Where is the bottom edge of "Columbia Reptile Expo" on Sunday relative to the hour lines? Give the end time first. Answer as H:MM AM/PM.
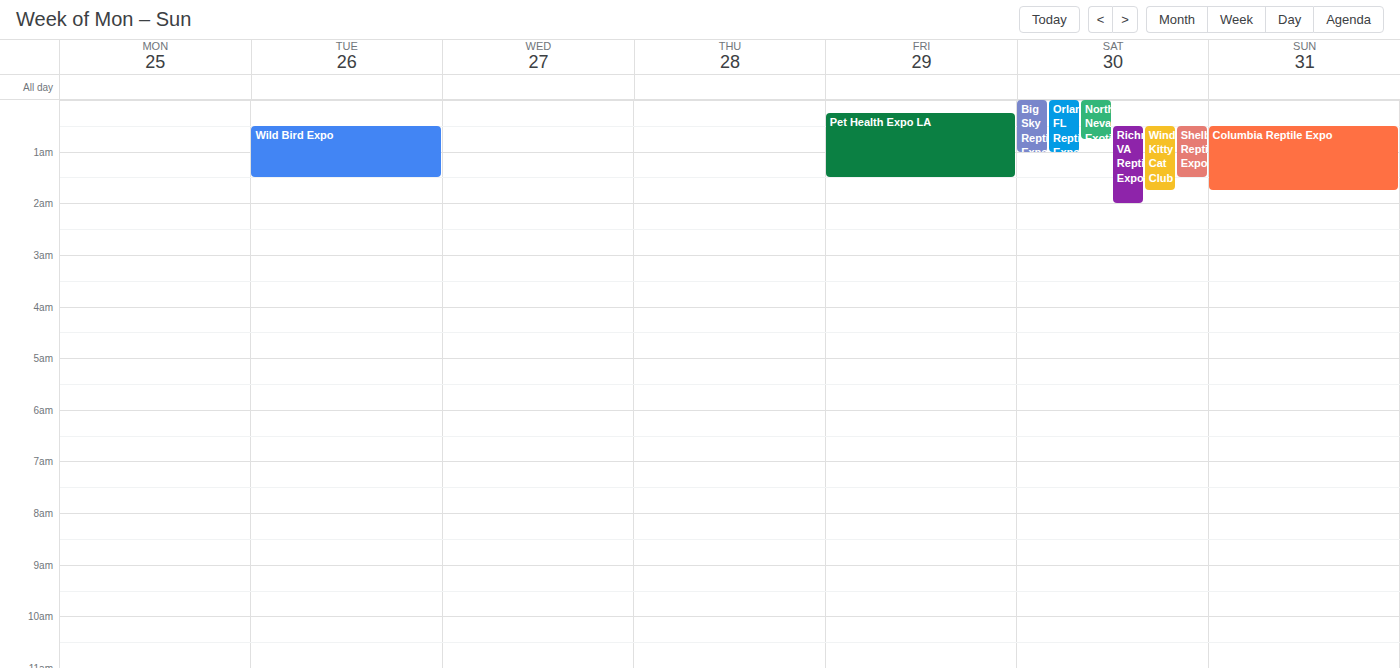
1:45 AM -- neither: three quarters of the way from the 1 AM line to the 2 AM line.